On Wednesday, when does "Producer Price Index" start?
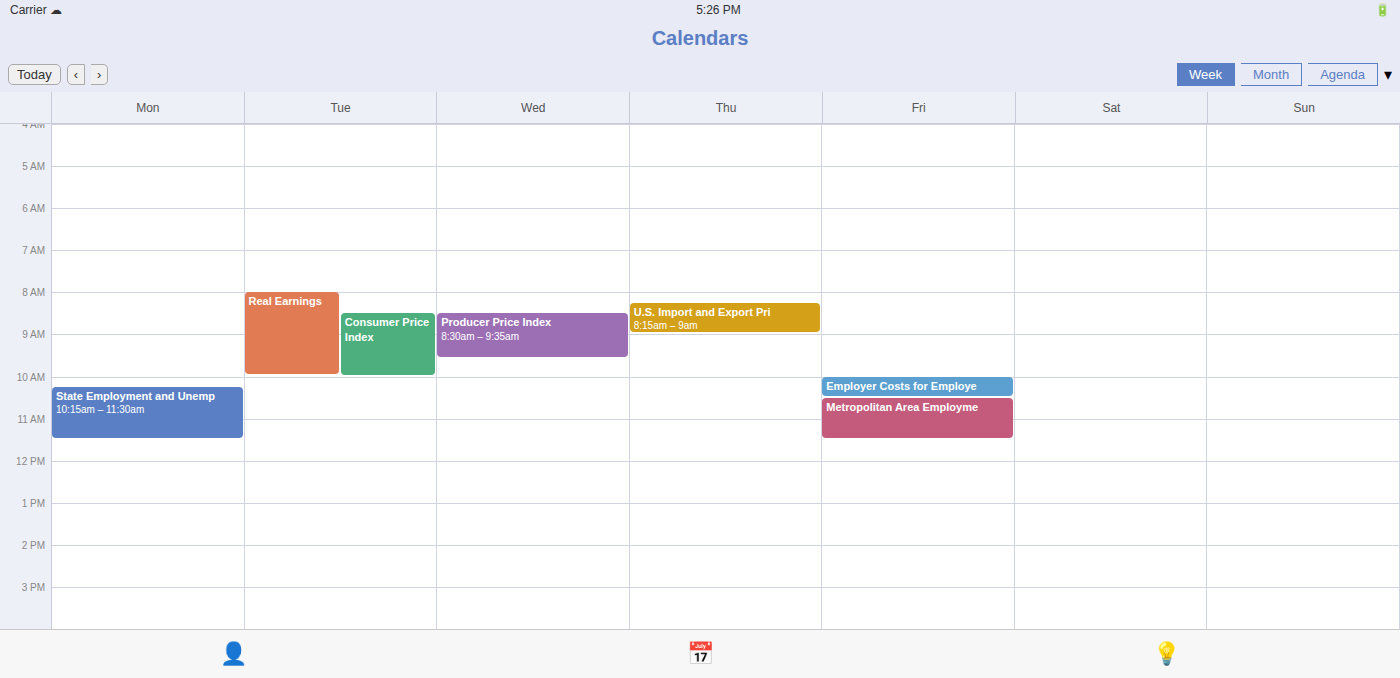
8:30 AM